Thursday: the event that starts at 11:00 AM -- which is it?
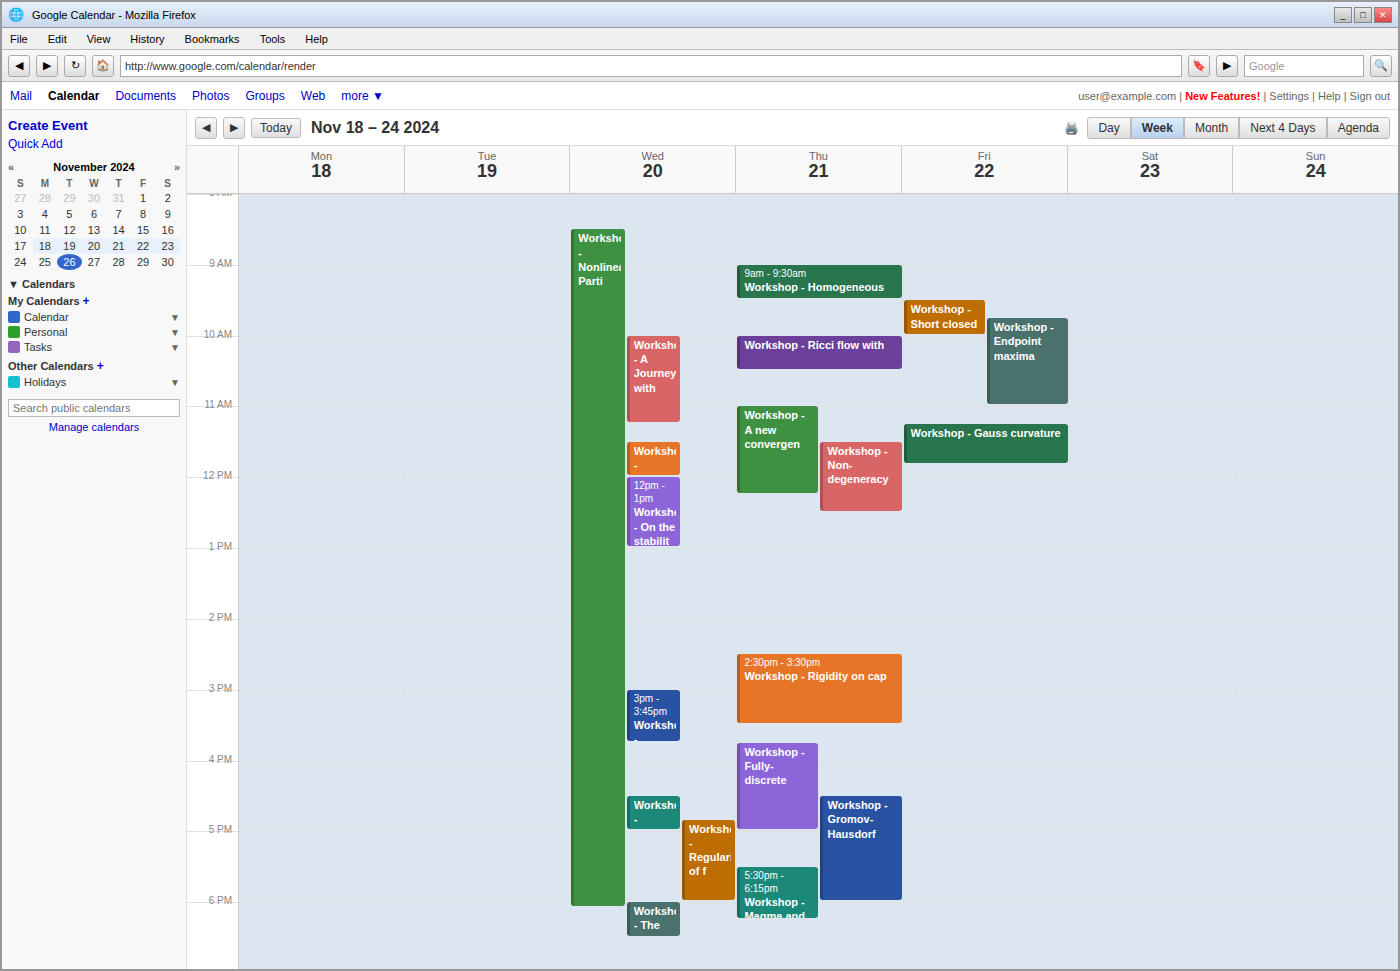
"Workshop - A new convergen"